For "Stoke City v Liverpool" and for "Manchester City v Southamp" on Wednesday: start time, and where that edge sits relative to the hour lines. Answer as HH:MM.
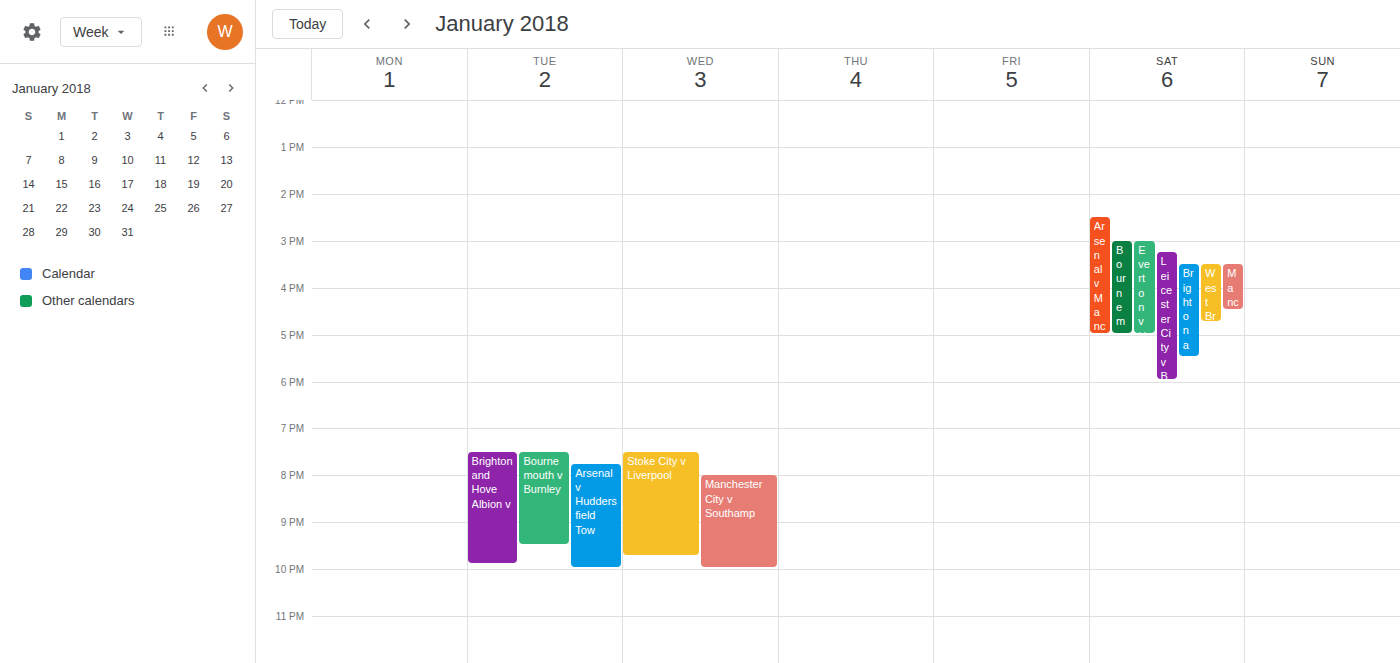
"Stoke City v Liverpool": 19:30, halfway between the 19:00 and 20:00 lines. "Manchester City v Southamp": 20:00, exactly on the 20:00 line.